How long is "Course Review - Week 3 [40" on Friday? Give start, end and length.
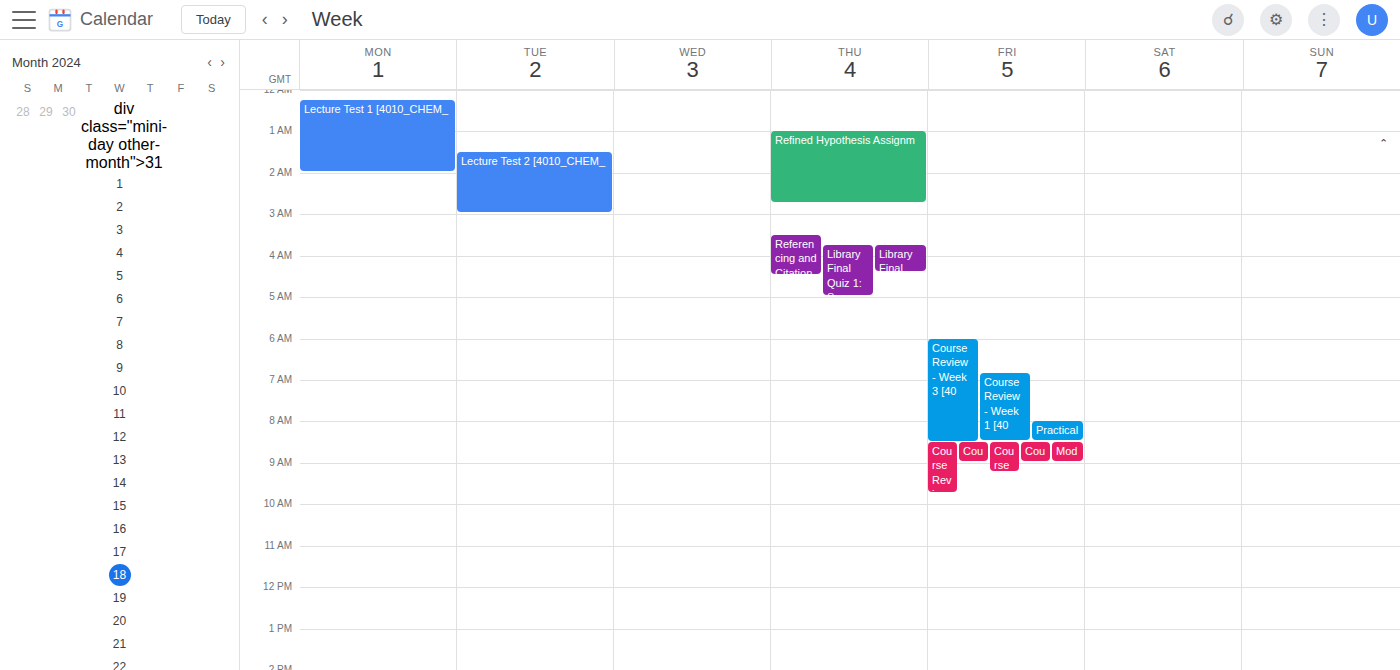
6:00 AM to 8:30 AM, 2 hours 30 minutes